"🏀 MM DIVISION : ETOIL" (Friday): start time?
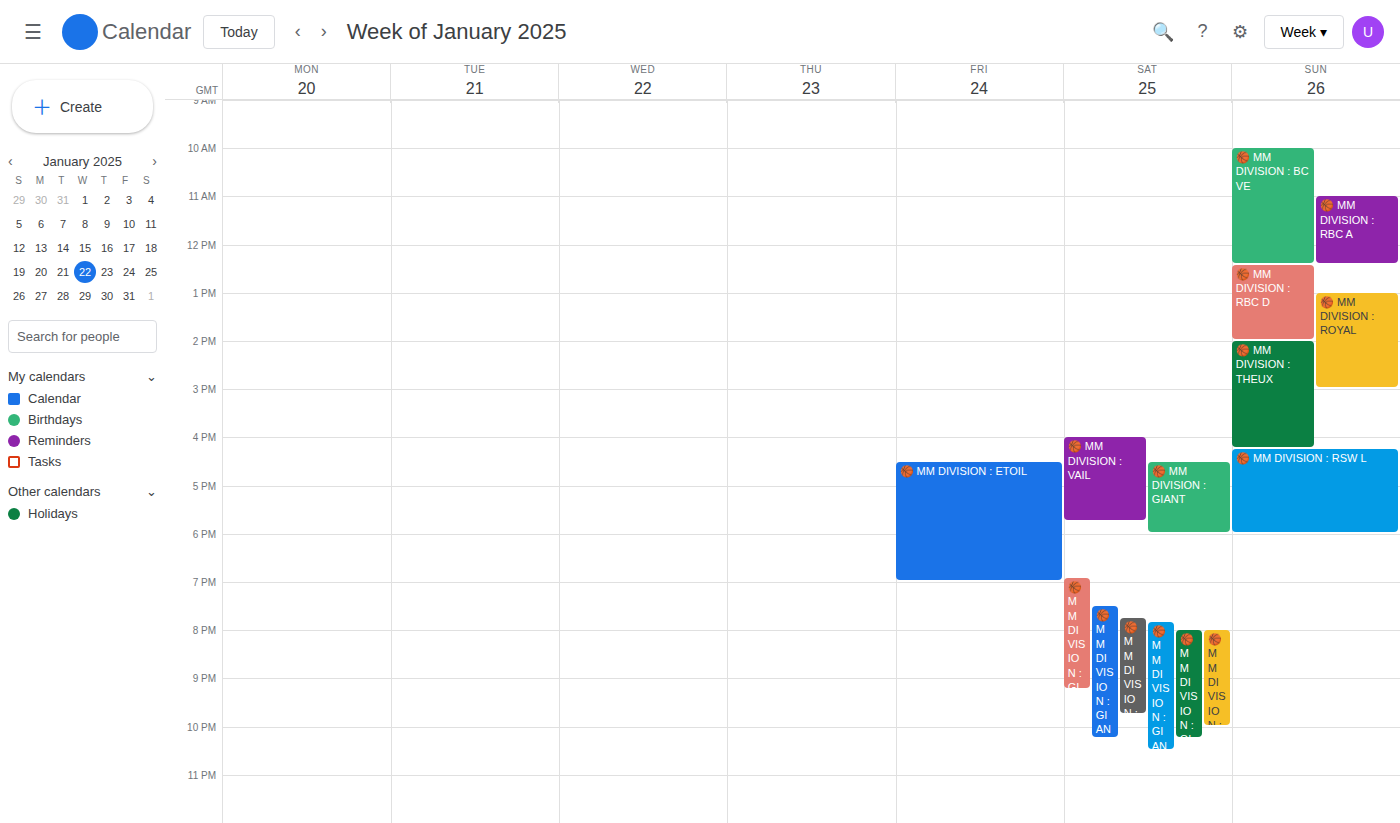
4:30 PM